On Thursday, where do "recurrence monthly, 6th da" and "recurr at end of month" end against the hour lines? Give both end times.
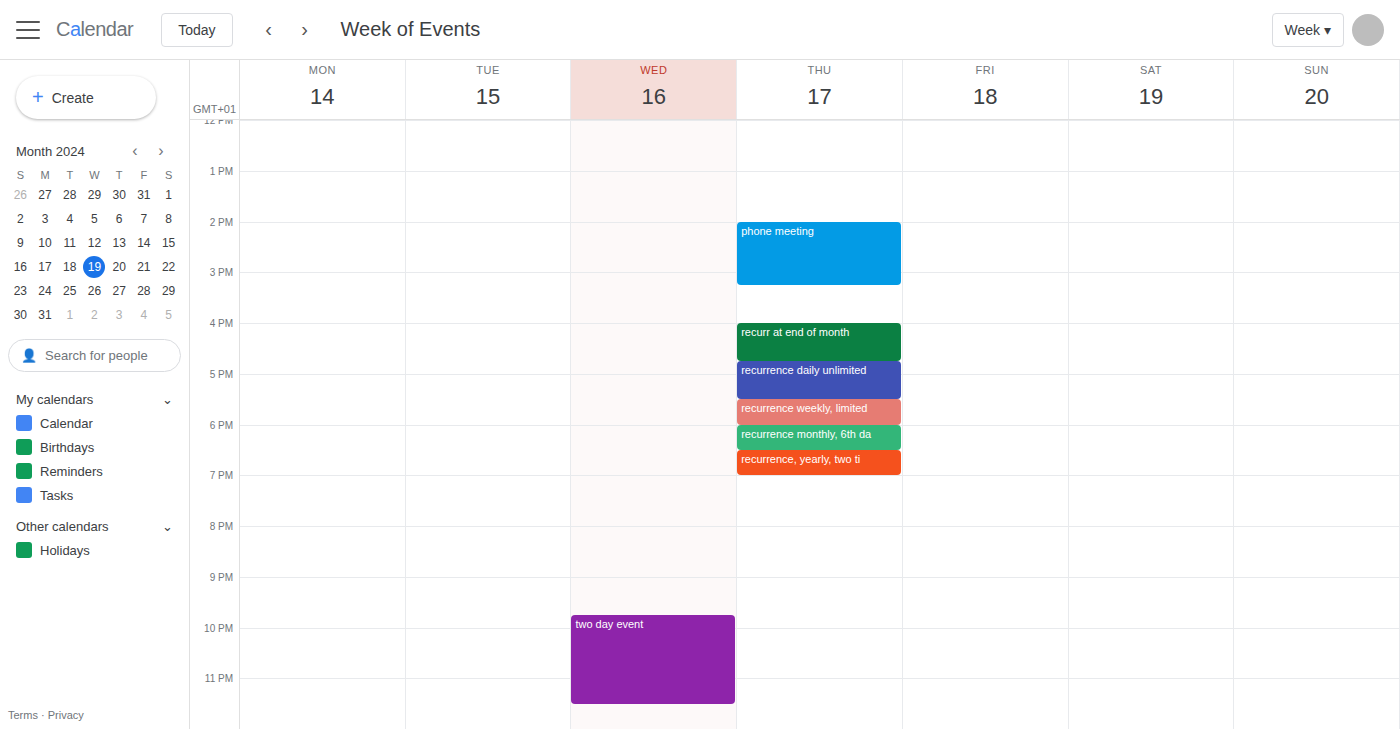
"recurrence monthly, 6th da": 18:30, halfway between the 18:00 and 19:00 lines. "recurr at end of month": 16:45, neither: three quarters of the way from the 16:00 line to the 17:00 line.